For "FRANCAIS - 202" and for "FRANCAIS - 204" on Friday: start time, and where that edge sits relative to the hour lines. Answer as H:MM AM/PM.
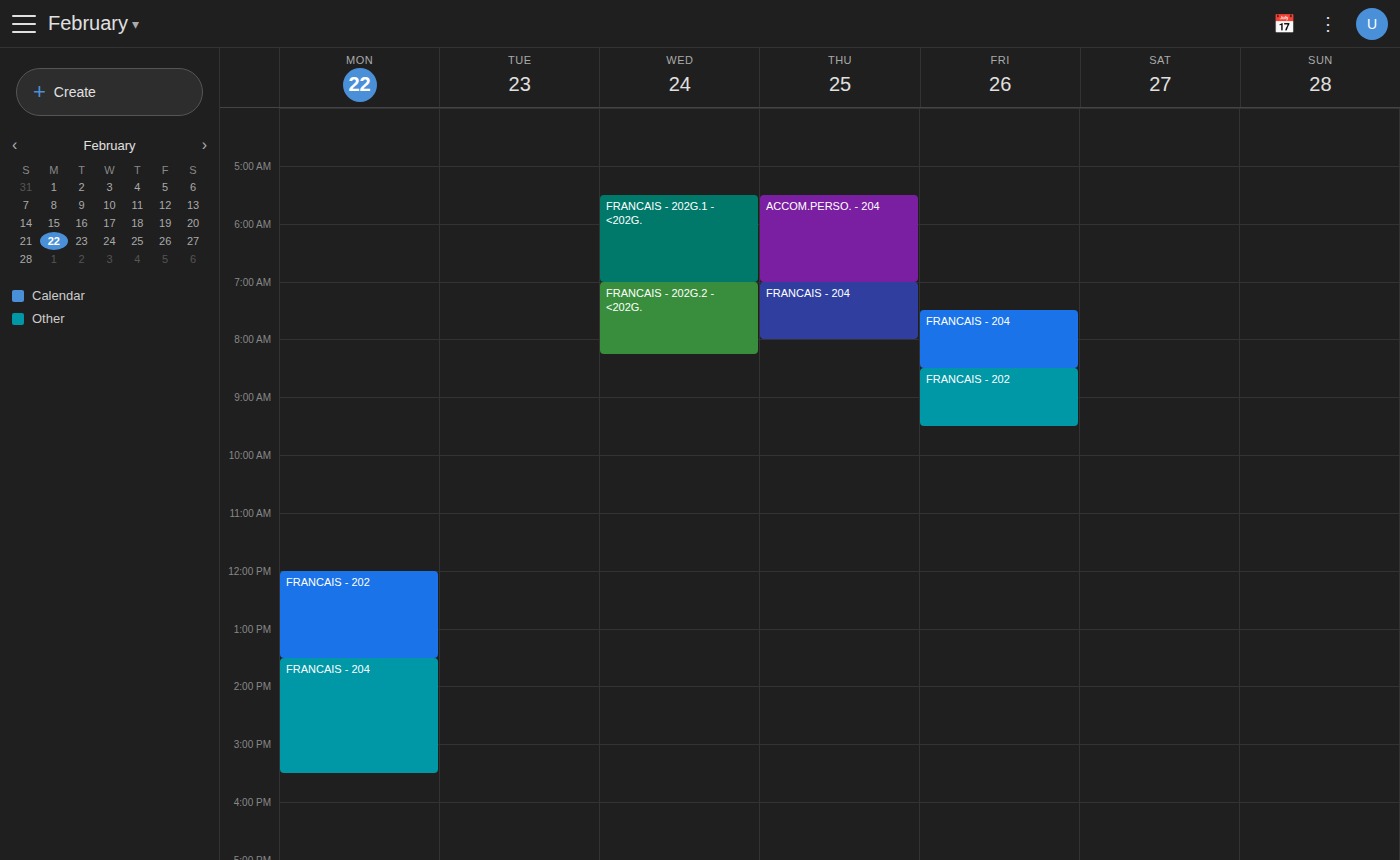
"FRANCAIS - 202": 8:30 AM, halfway between the 8 AM and 9 AM lines. "FRANCAIS - 204": 7:30 AM, halfway between the 7 AM and 8 AM lines.